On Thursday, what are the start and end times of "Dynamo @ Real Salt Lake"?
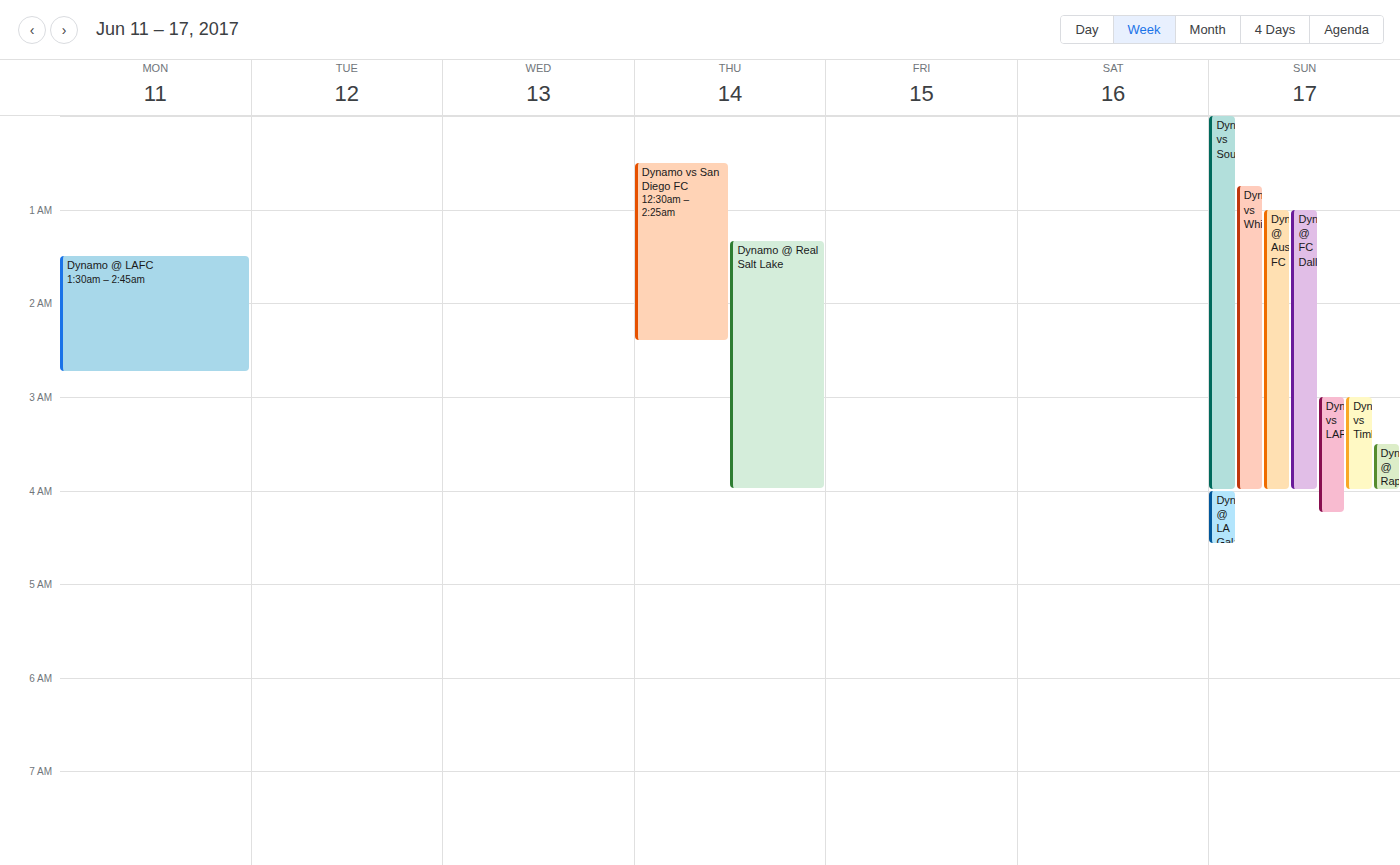
1:20 AM to 4:00 AM